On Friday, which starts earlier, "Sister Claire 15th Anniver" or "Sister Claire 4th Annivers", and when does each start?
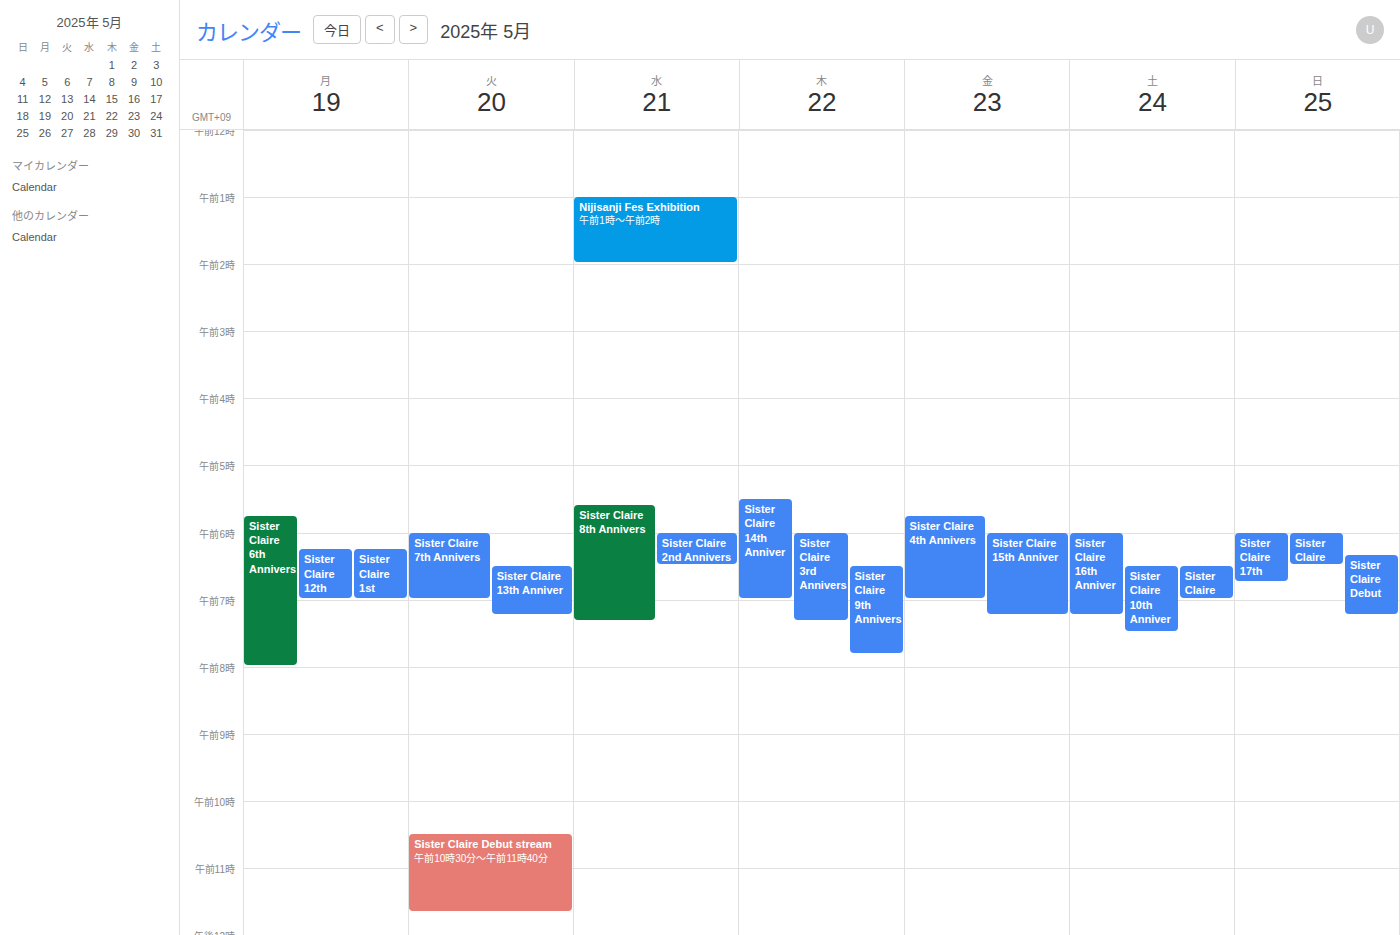
"Sister Claire 4th Annivers" 5:45 AM; "Sister Claire 15th Anniver" 6:00 AM.